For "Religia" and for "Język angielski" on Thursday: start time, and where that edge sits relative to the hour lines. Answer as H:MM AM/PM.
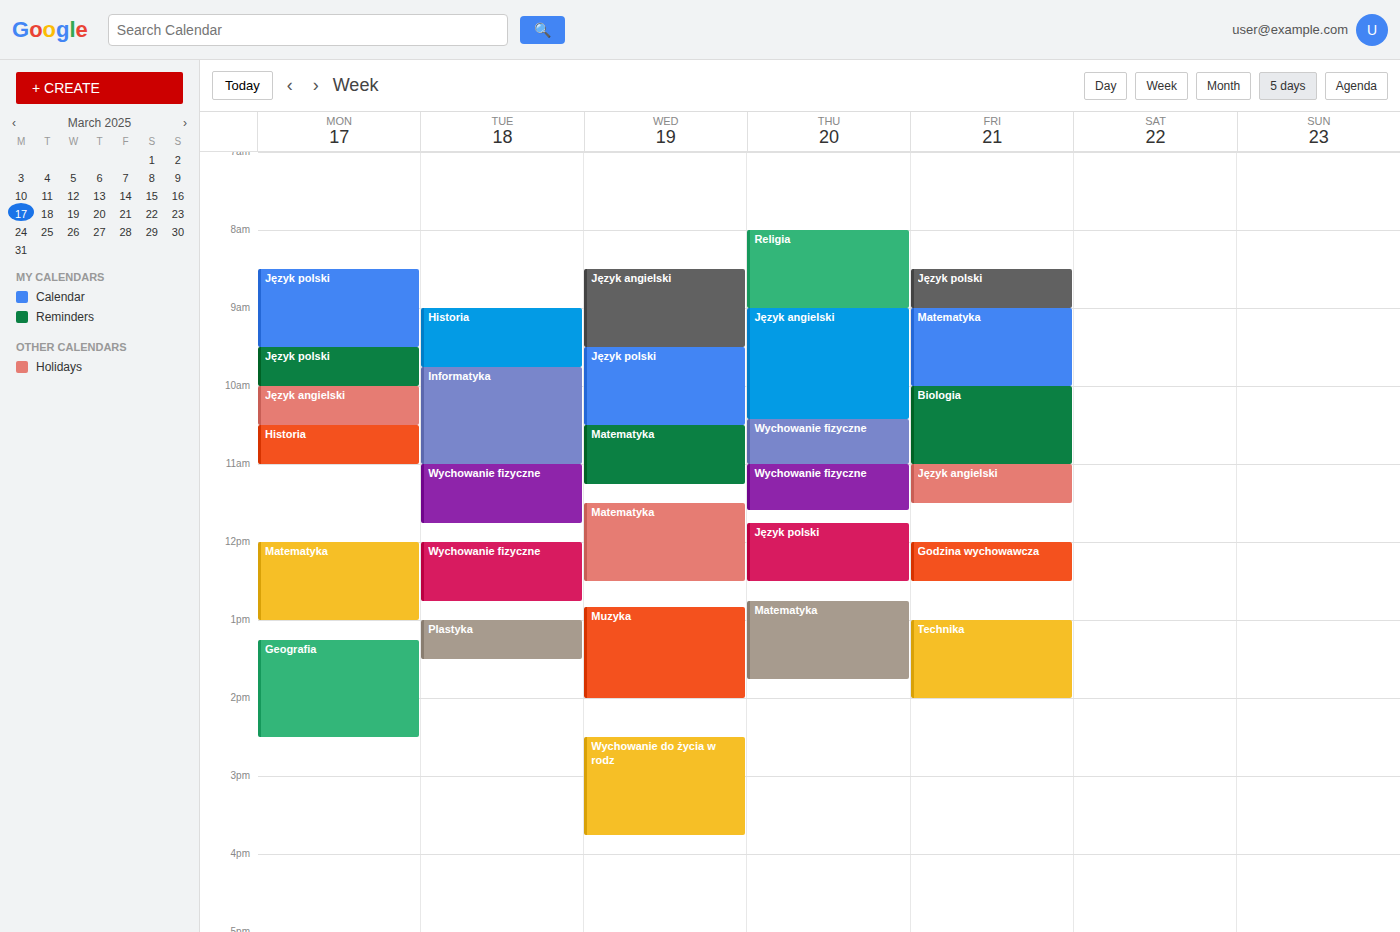
"Religia": 8:00 AM, exactly on the 8 AM line. "Język angielski": 9:00 AM, exactly on the 9 AM line.